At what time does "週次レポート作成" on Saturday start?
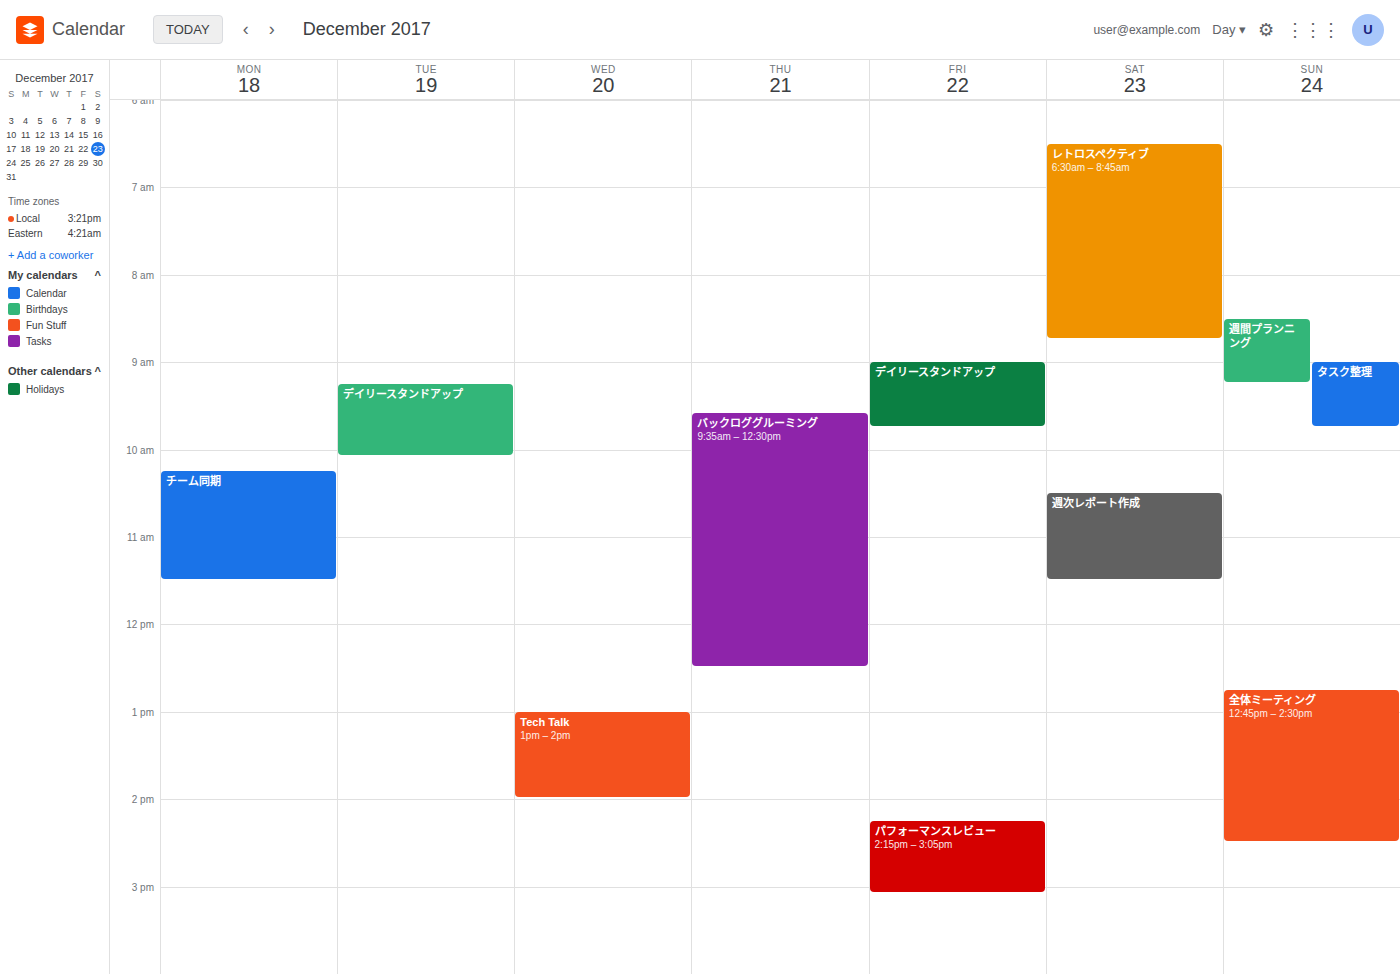
10:30 AM